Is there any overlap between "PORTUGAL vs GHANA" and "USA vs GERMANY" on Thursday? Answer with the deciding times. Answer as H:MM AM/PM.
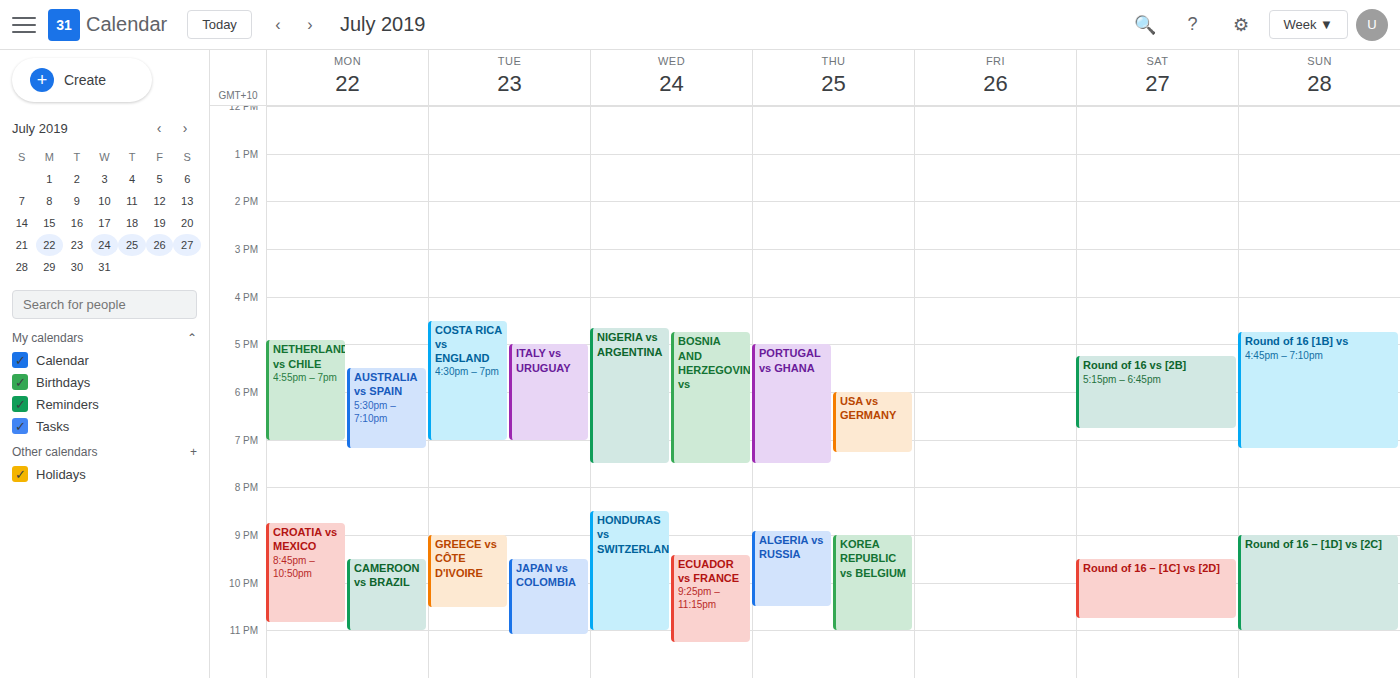
"USA vs GERMANY" runs 6:00 PM to 7:15 PM, inside "PORTUGAL vs GHANA" -- they overlap.